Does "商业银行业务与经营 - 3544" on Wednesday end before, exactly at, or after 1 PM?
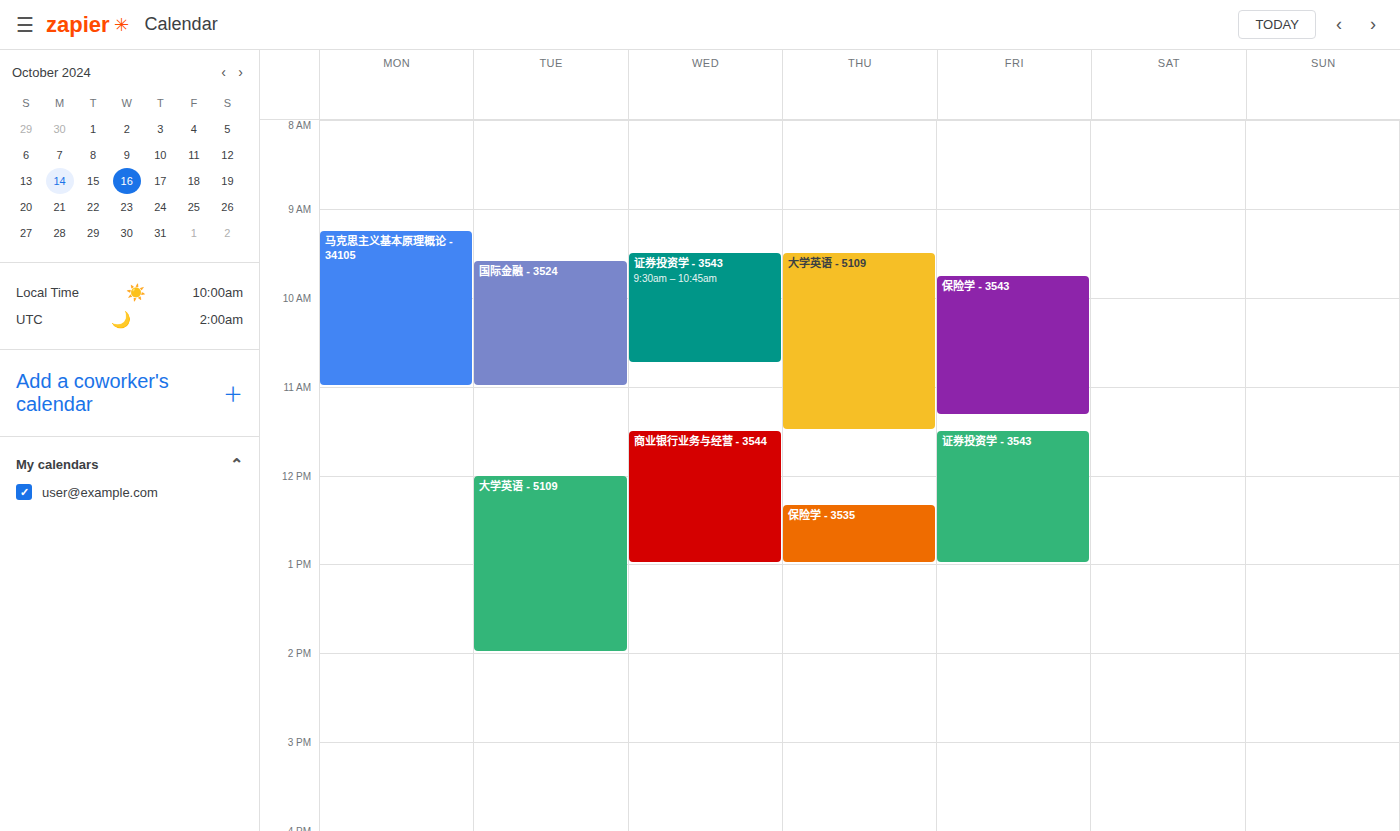
1:00 PM -- exactly at 1 PM, on the 1 PM line.